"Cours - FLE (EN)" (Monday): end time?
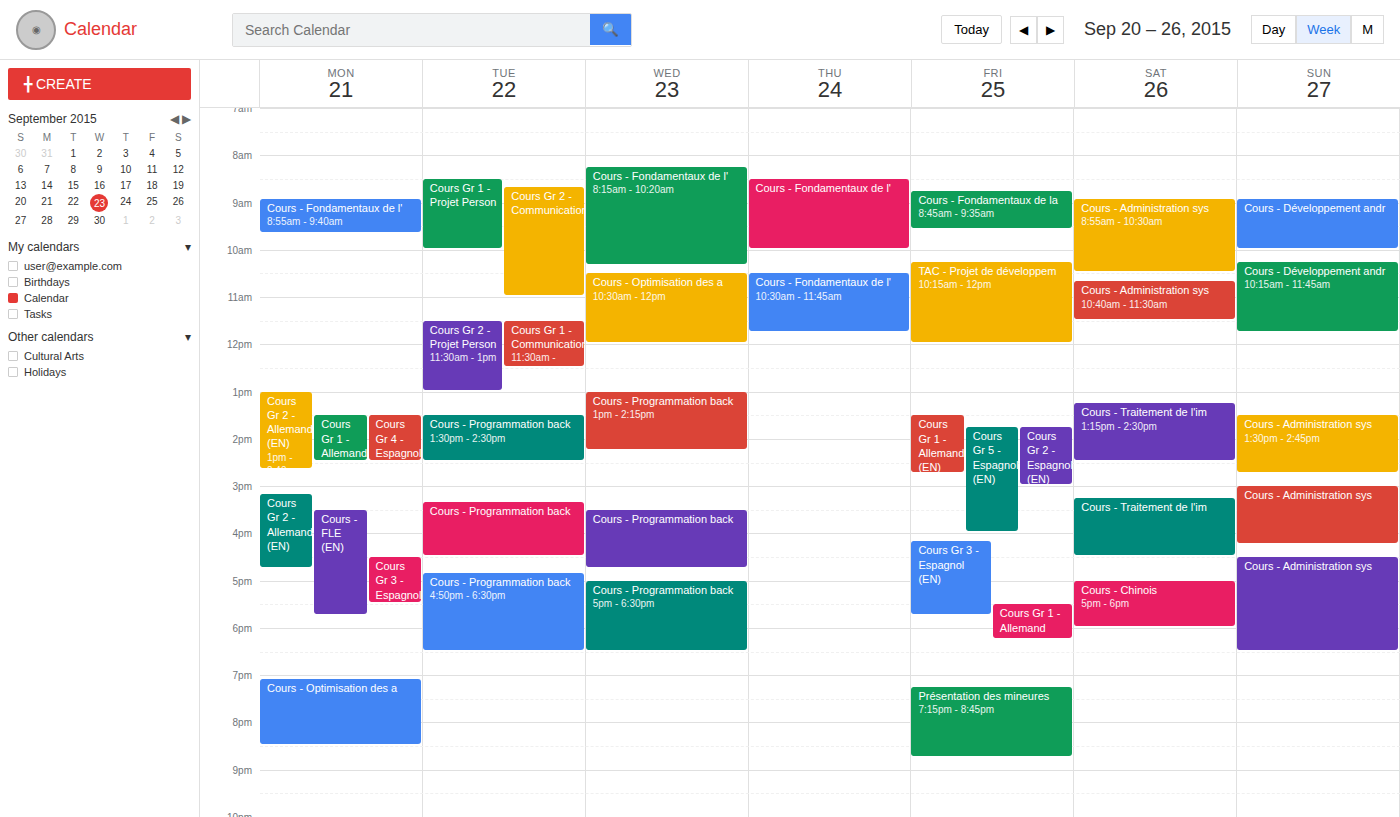
5:45 PM